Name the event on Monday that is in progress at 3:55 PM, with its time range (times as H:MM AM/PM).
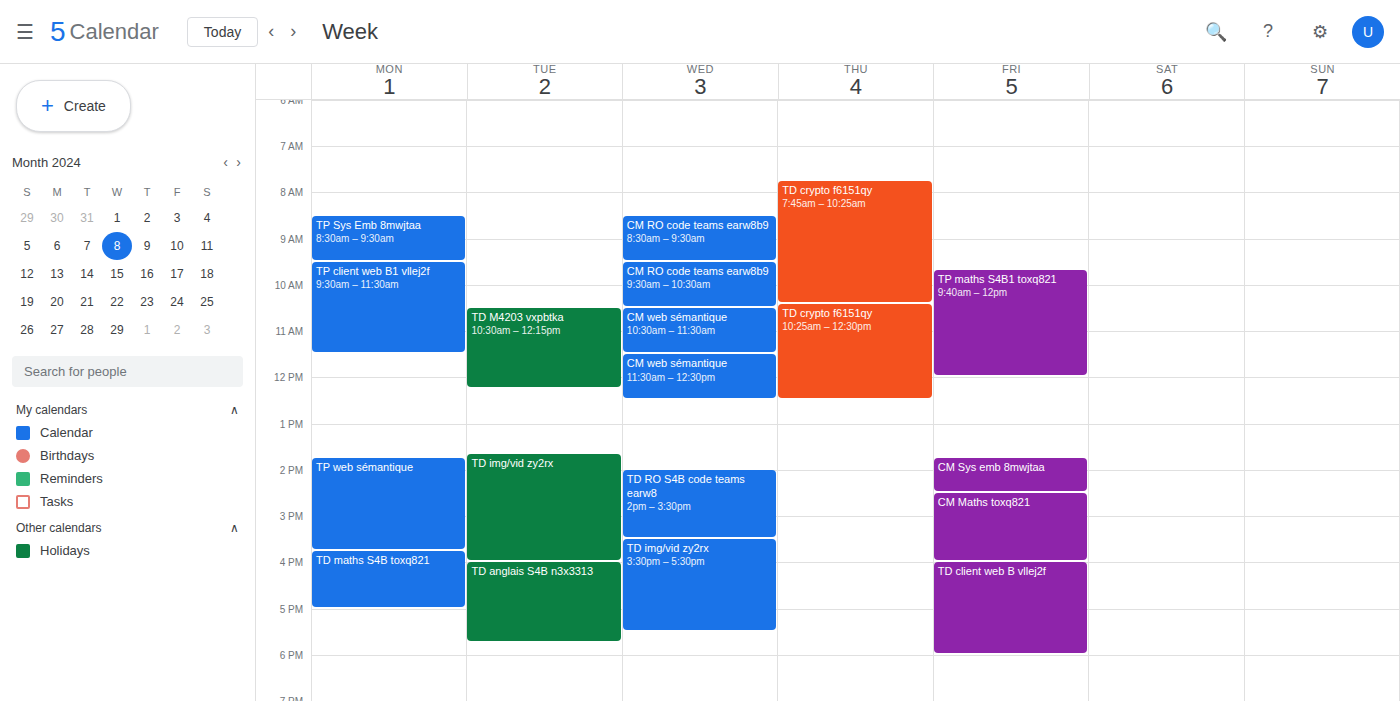
"TD maths S4B toxq821", 3:45 PM to 5:00 PM